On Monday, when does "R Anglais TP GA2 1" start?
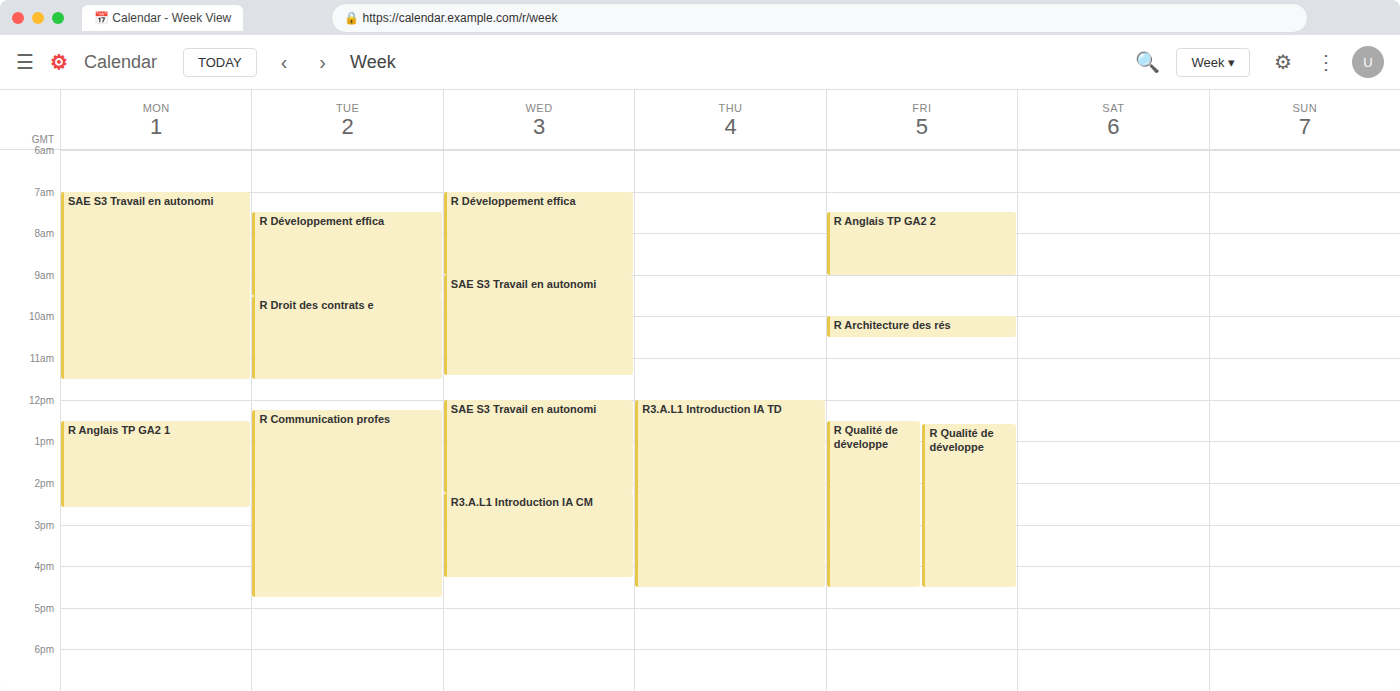
12:30 PM